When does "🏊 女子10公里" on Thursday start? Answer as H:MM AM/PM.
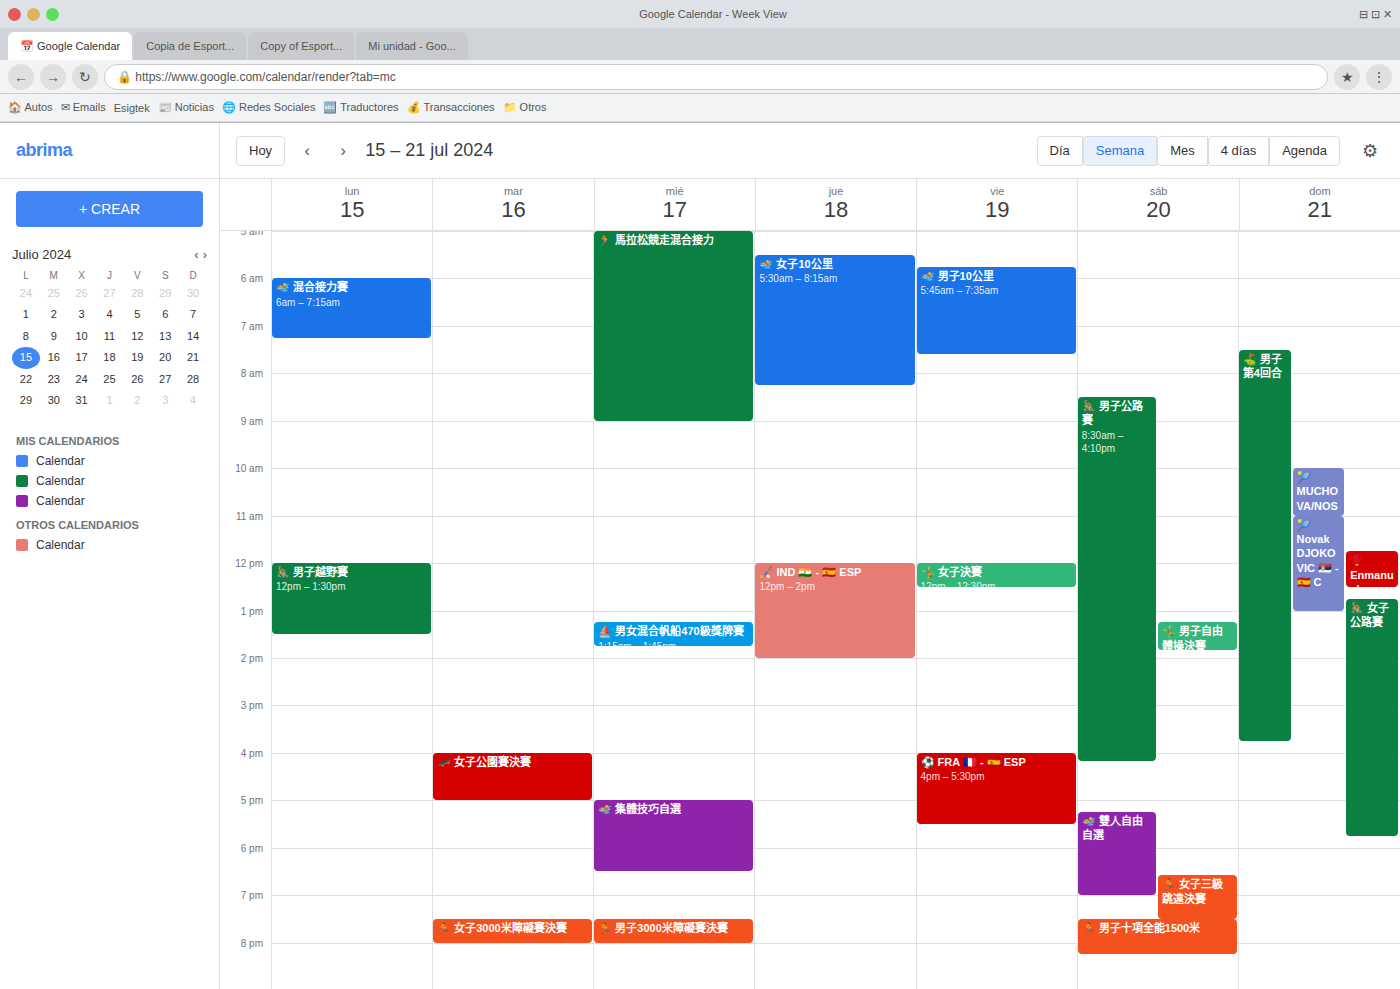
5:30 AM